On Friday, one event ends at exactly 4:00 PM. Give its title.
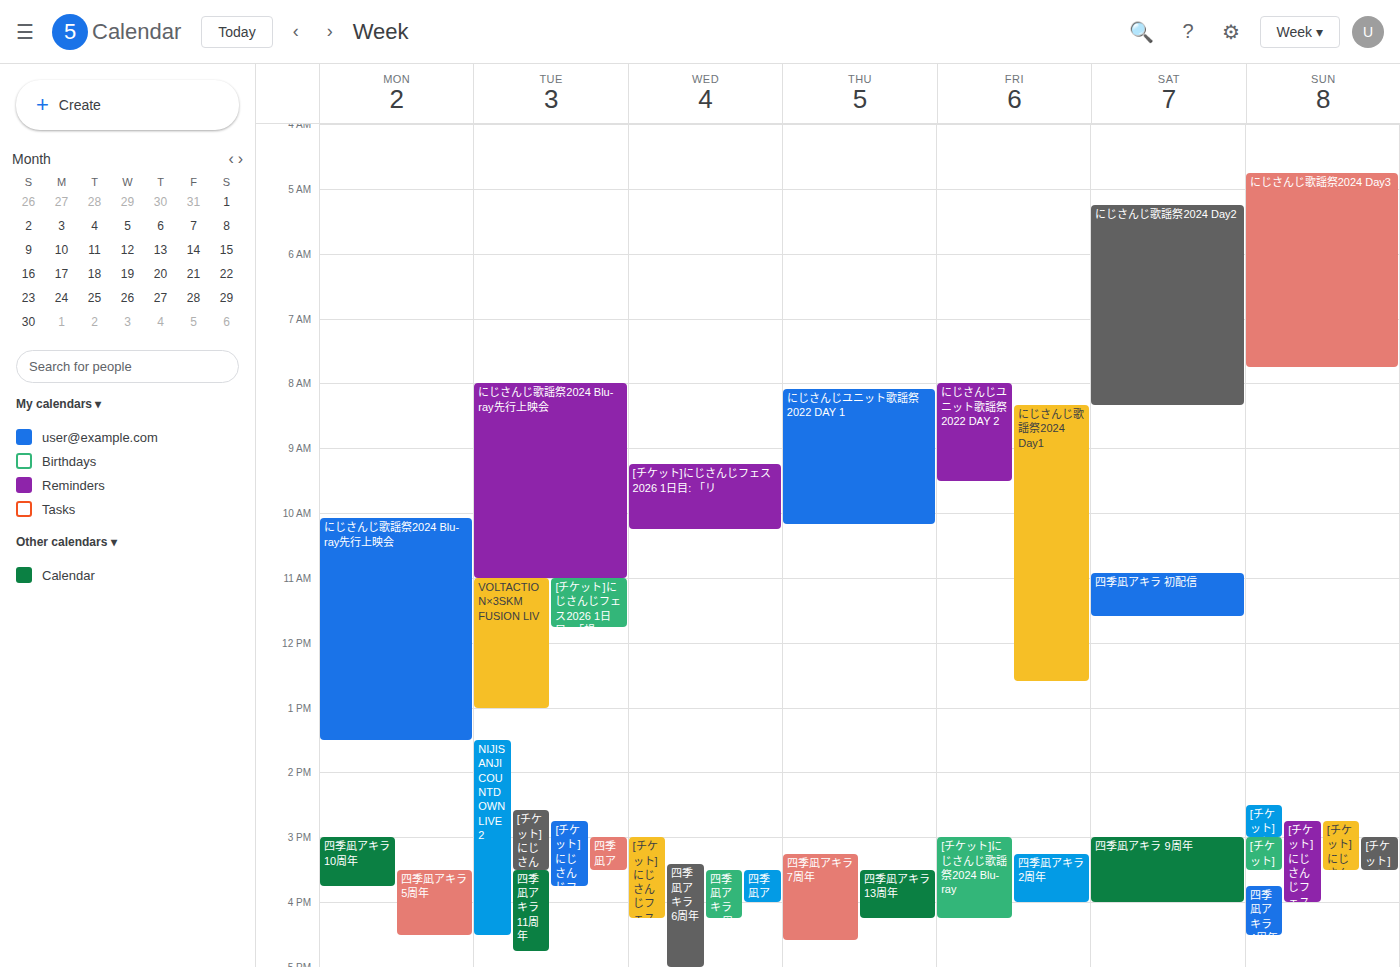
"四季凪アキラ 2周年"